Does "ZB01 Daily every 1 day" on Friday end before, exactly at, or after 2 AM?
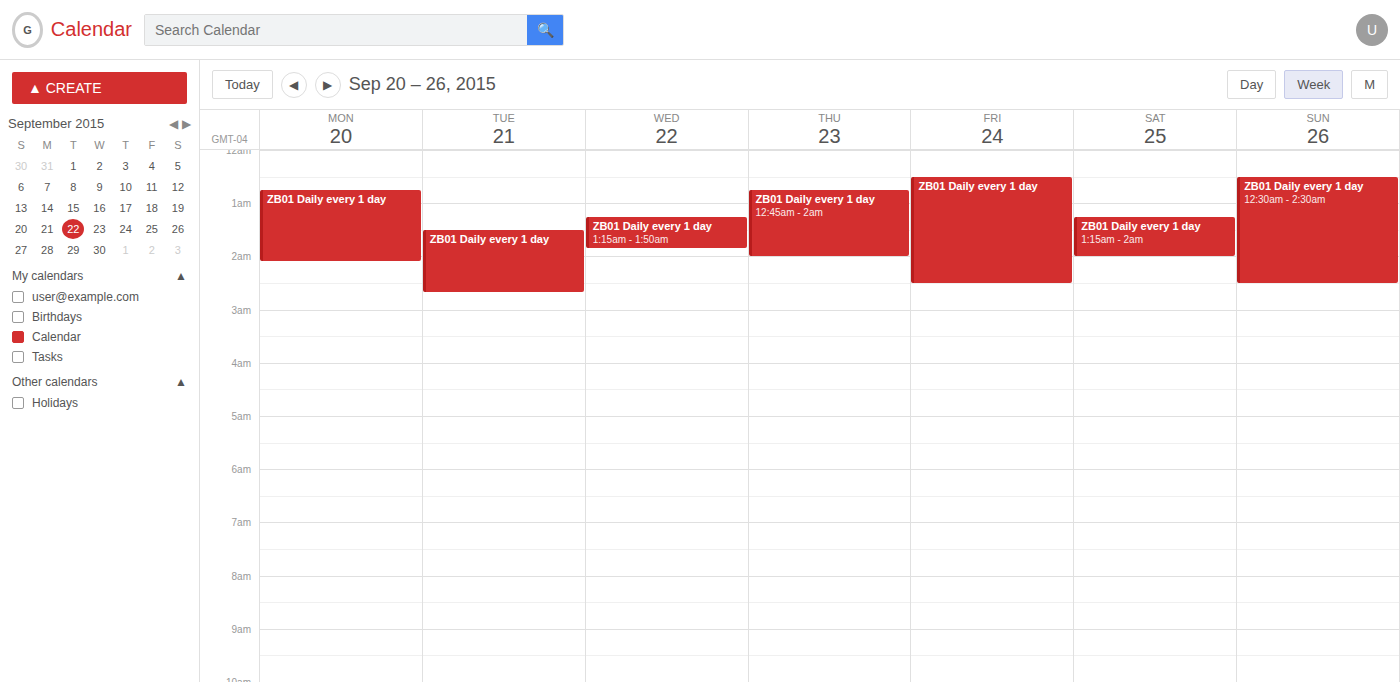
2:30 AM -- after 2 AM, 30 minutes below the 2 AM line.